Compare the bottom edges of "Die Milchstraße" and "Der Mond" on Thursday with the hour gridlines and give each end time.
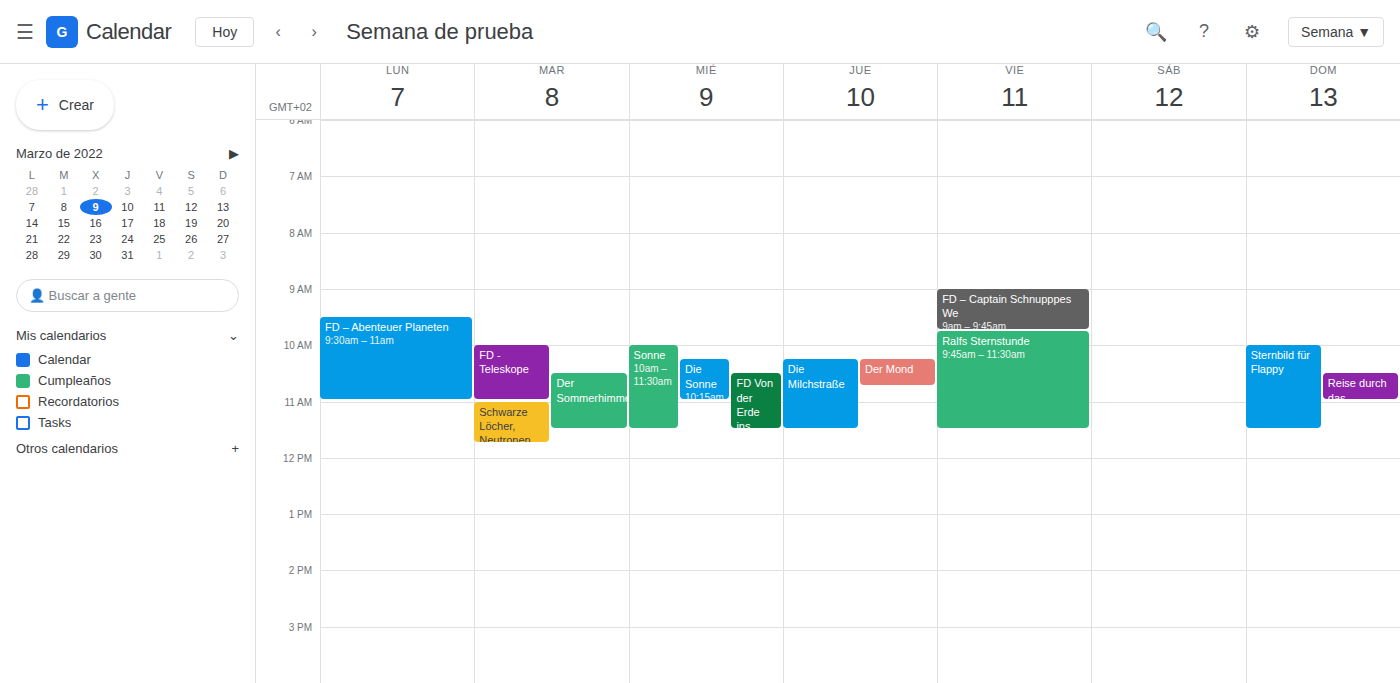
"Die Milchstraße": 11:30 AM, halfway between the 11 AM and 12 PM lines. "Der Mond": 10:45 AM, neither: three quarters of the way from the 10 AM line to the 11 AM line.